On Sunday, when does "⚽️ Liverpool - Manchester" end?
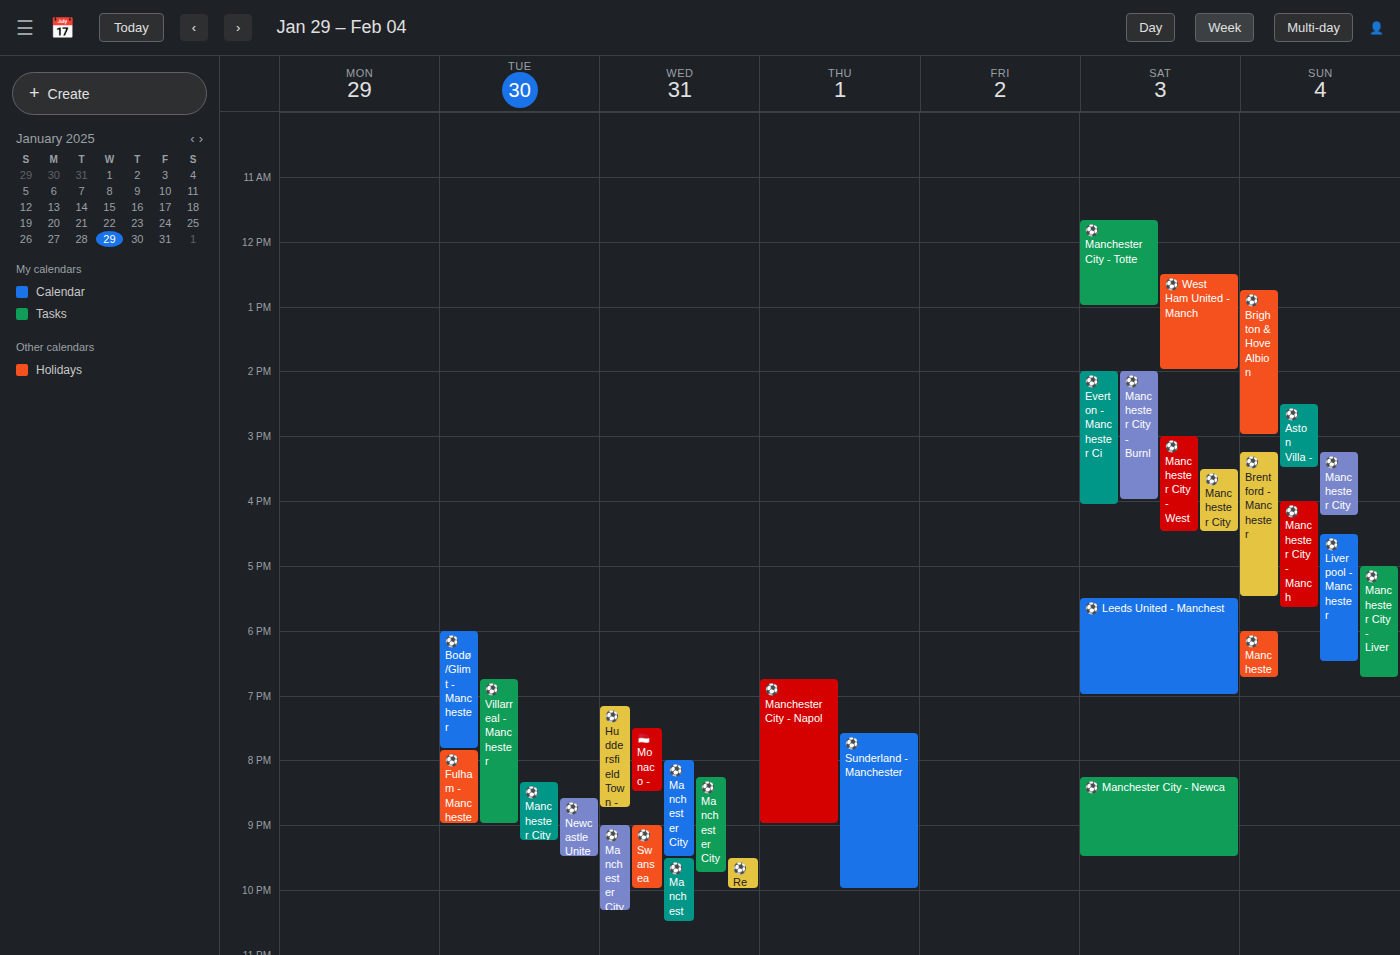
6:30 PM